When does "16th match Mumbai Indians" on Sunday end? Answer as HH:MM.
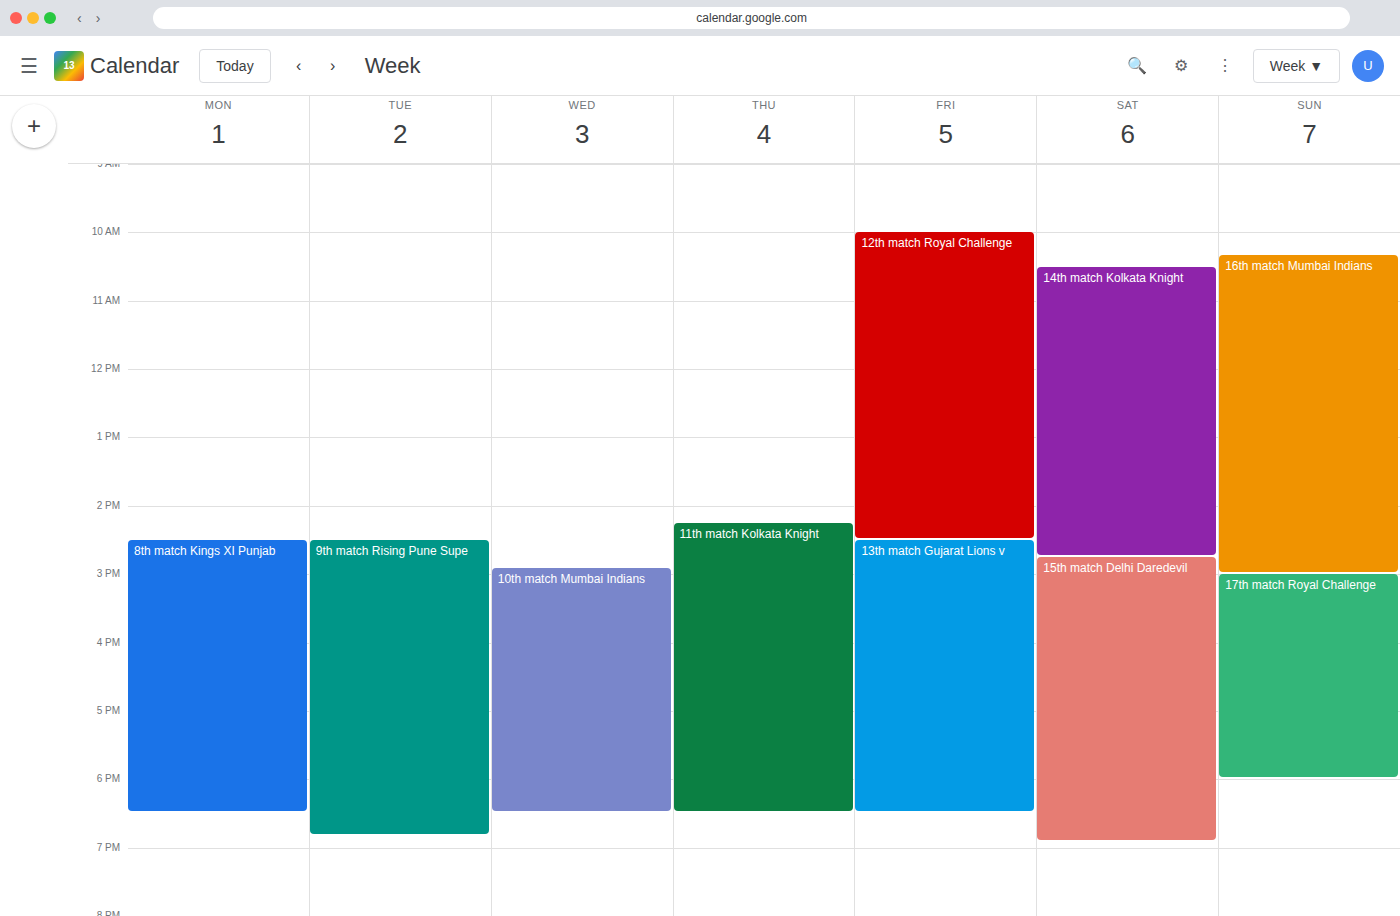
15:00